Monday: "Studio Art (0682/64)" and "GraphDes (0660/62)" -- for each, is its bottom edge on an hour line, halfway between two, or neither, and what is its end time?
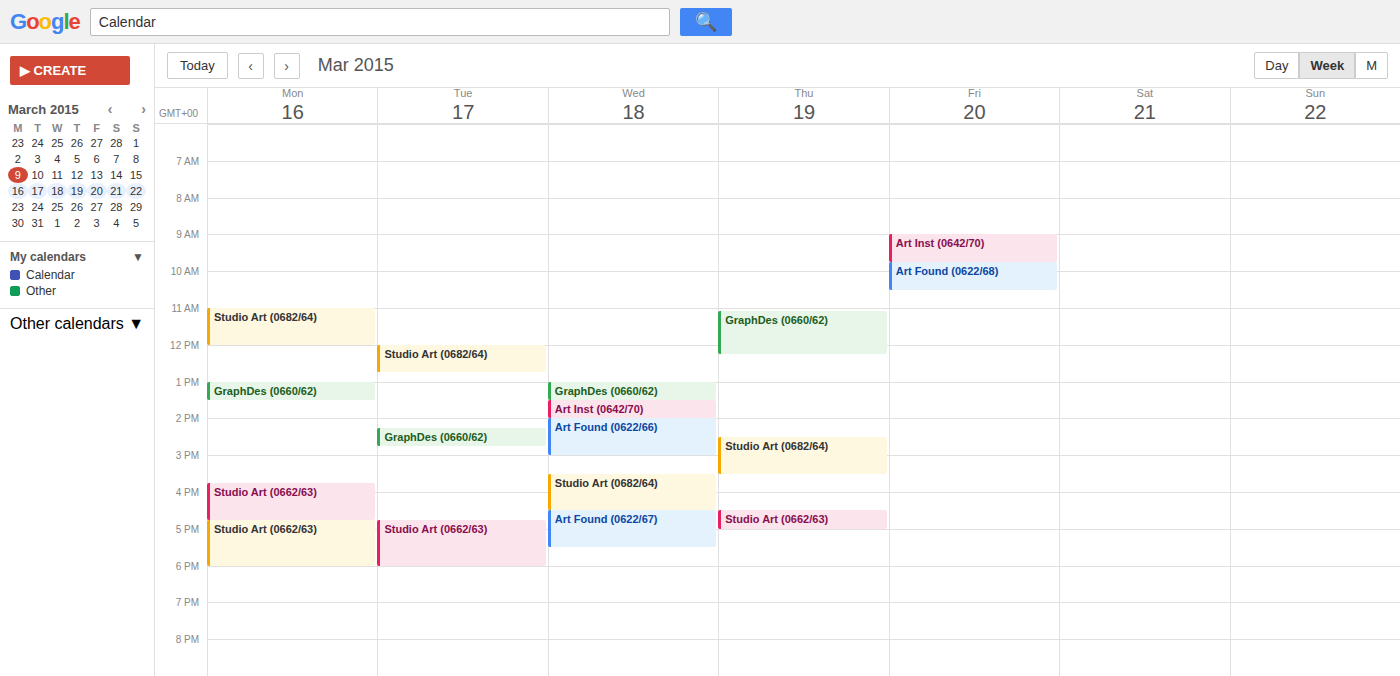
"Studio Art (0682/64)": 12:00, exactly on the 12:00 line. "GraphDes (0660/62)": 13:30, halfway between the 13:00 and 14:00 lines.